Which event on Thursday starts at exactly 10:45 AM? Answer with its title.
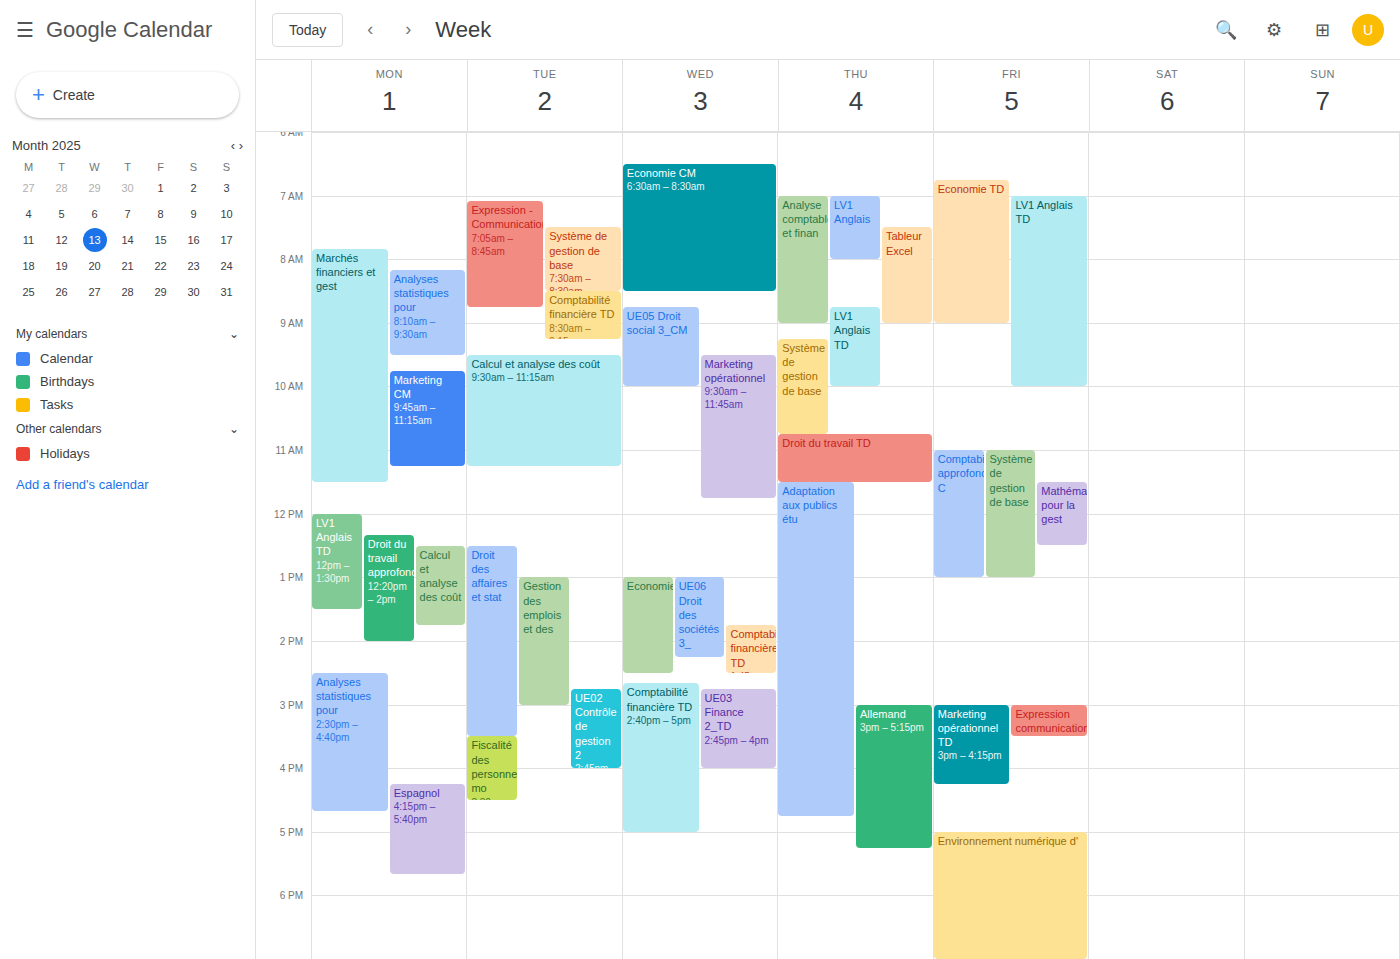
"Droit du travail TD"